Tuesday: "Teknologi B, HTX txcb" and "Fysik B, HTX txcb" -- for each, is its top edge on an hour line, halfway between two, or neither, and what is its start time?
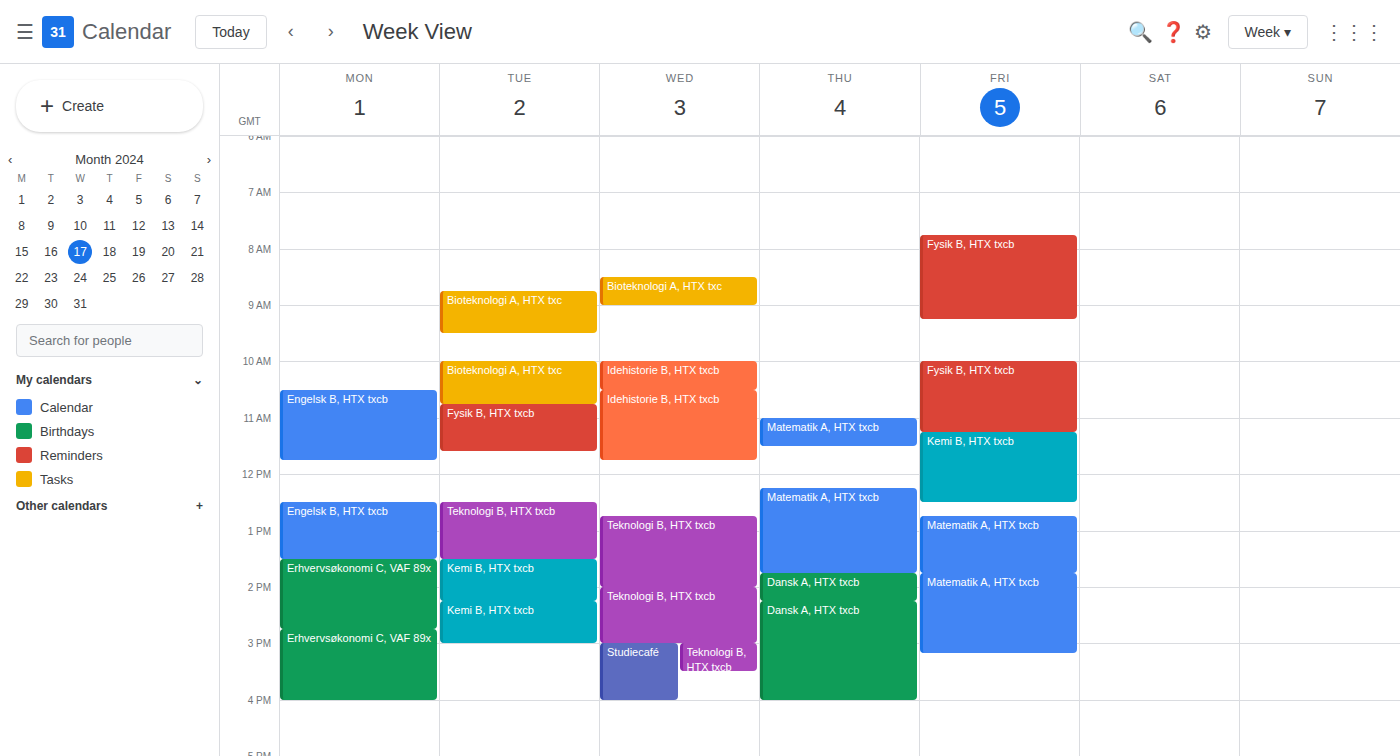
"Teknologi B, HTX txcb": 12:30, halfway between the 12:00 and 13:00 lines. "Fysik B, HTX txcb": 10:45, neither: three quarters of the way from the 10:00 line to the 11:00 line.